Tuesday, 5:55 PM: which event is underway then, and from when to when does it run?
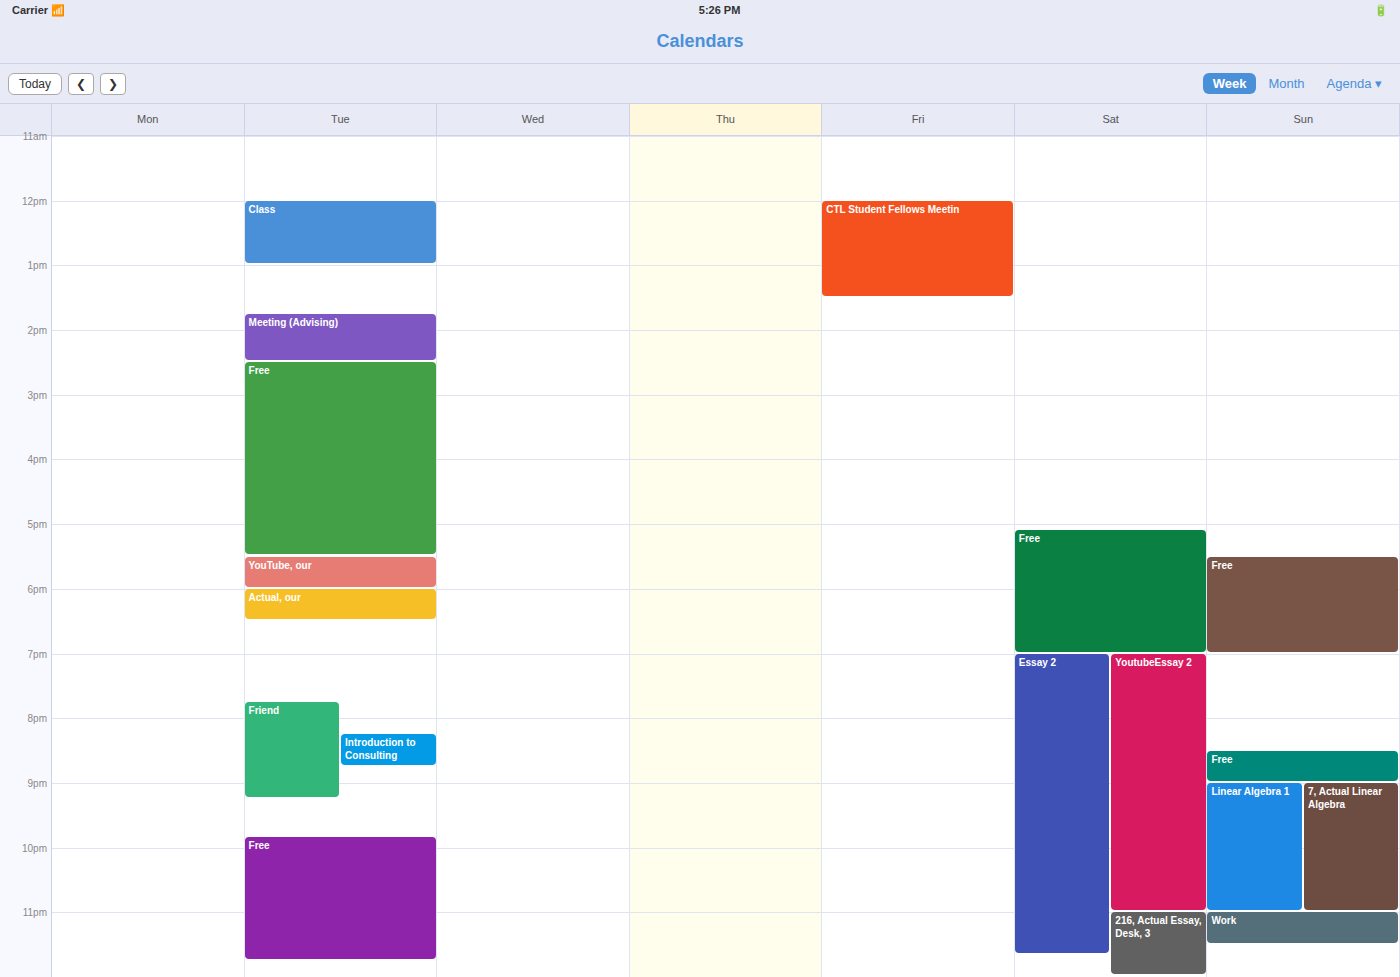
"YouTube, our", 5:30 PM to 6:00 PM